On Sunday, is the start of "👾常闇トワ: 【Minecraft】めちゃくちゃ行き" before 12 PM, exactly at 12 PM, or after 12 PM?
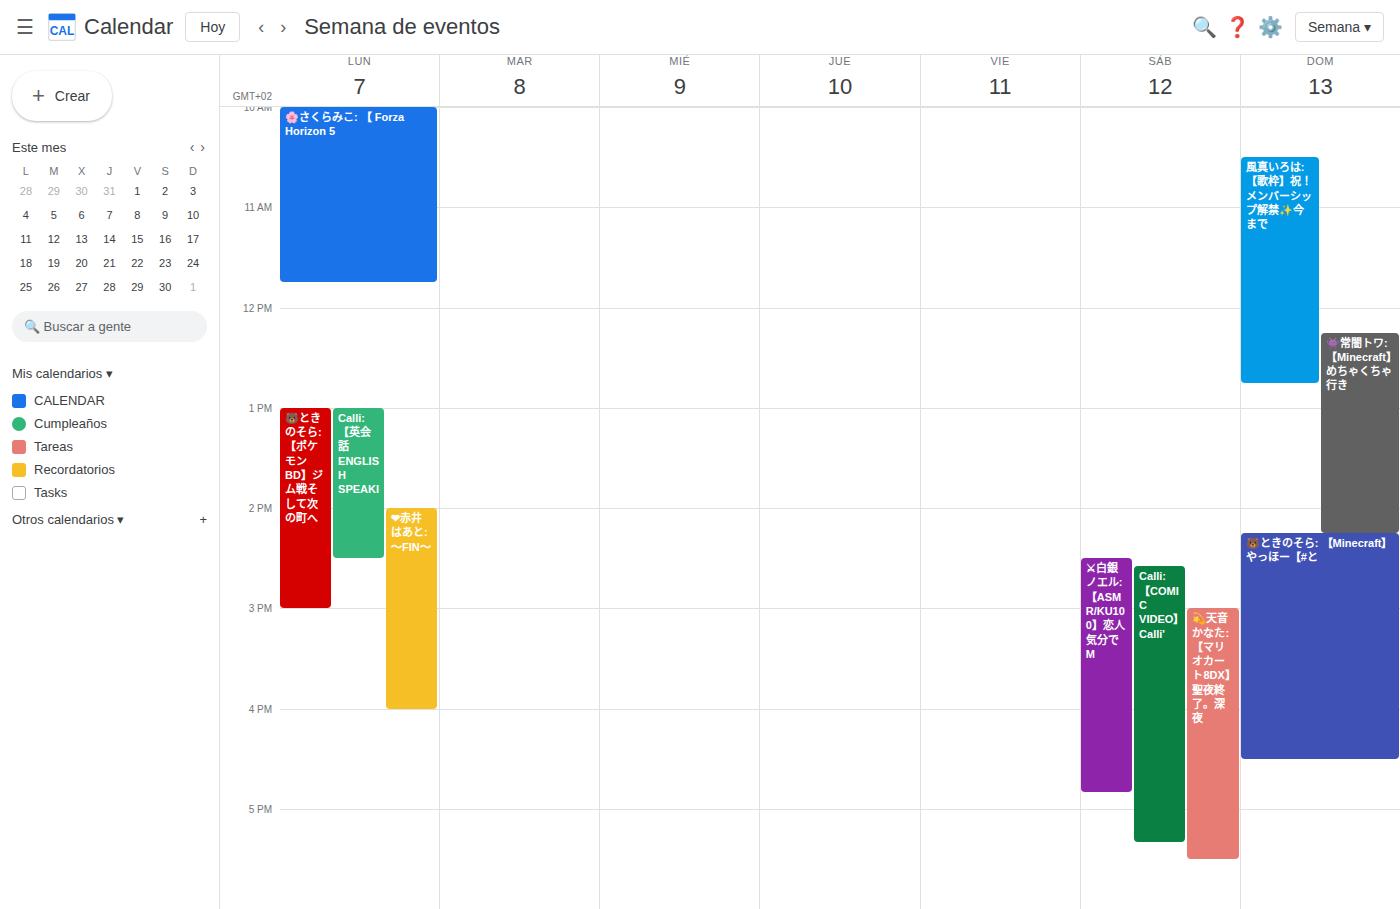
12:15 PM -- after 12 PM, 15 minutes below the 12 PM line.